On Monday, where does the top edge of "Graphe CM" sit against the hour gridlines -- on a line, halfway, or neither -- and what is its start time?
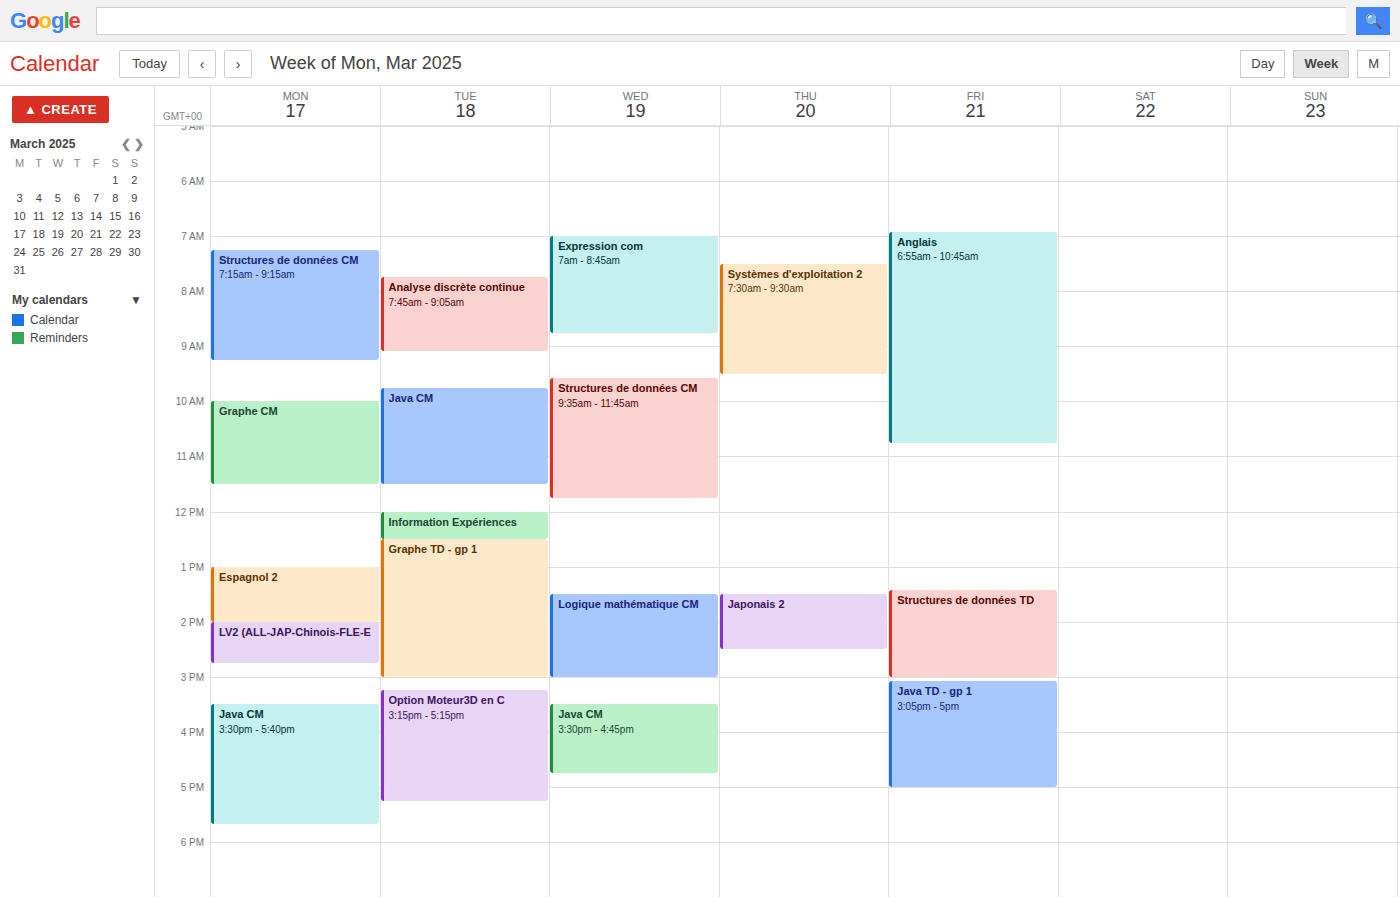
10:00 AM -- exactly on the 10 AM line.